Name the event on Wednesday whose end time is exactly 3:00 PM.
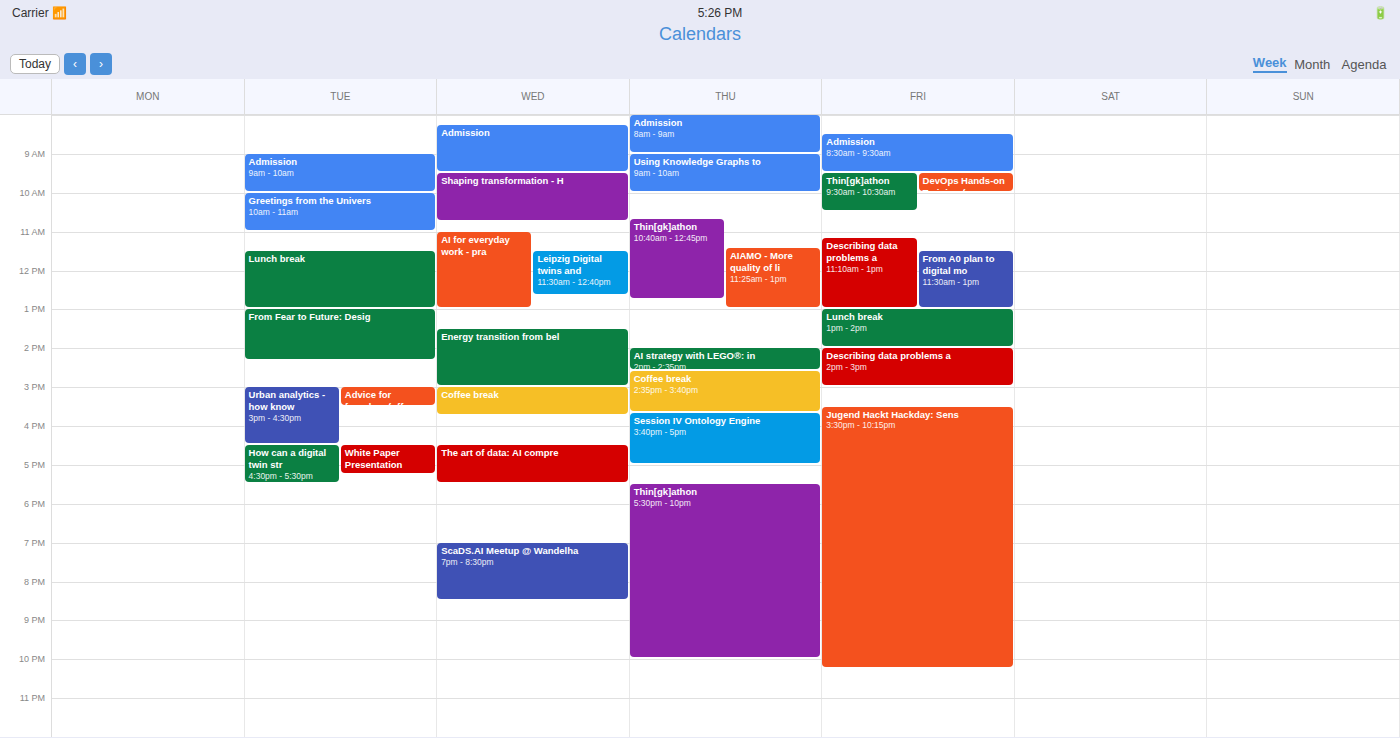
"Energy transition from bel"